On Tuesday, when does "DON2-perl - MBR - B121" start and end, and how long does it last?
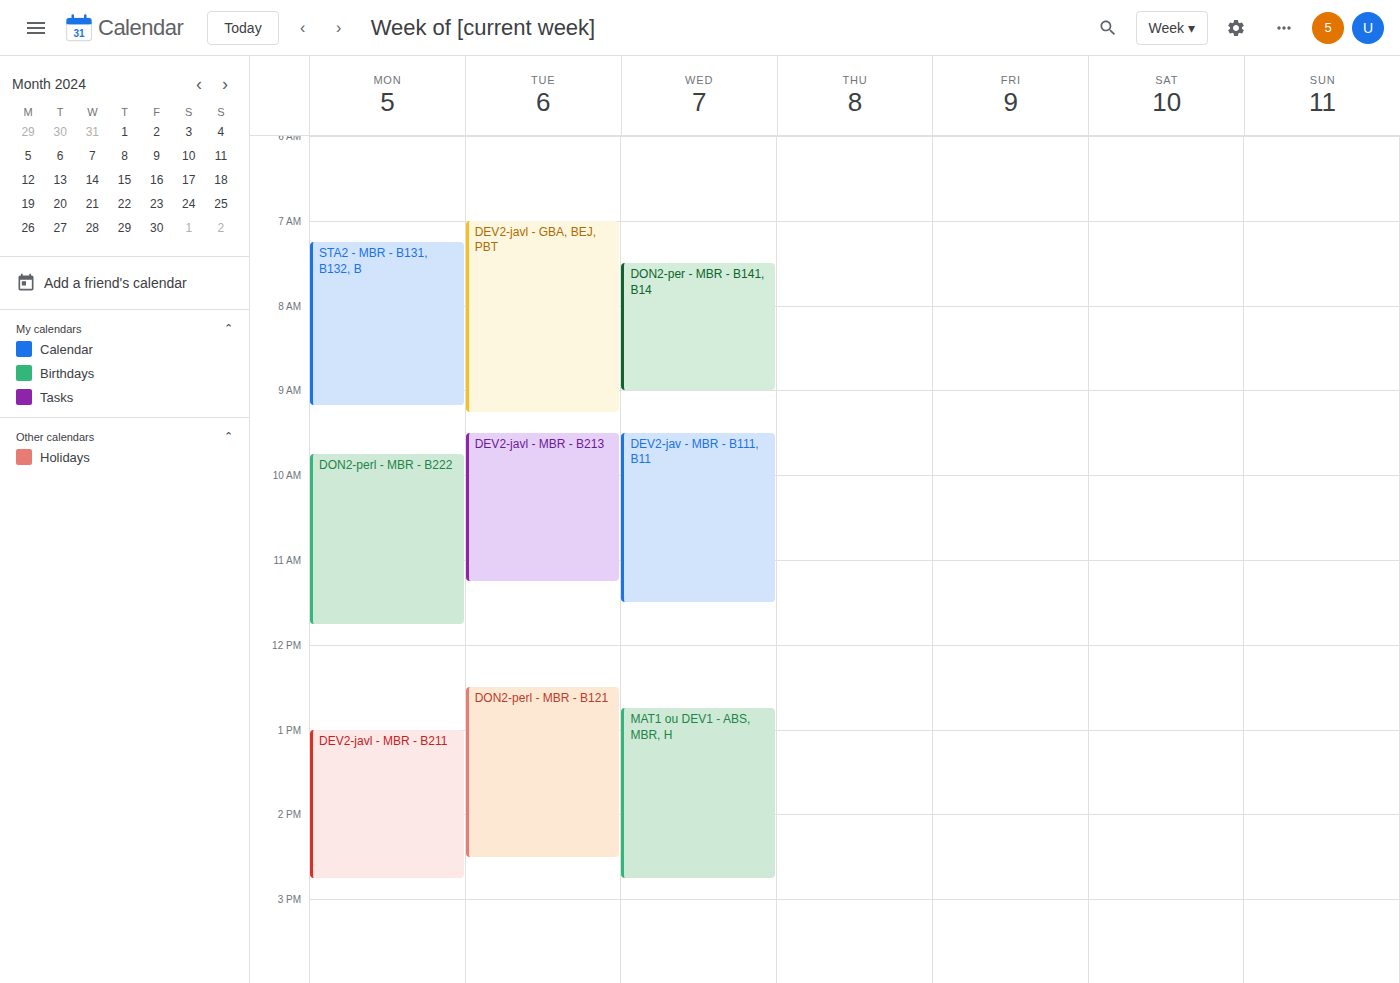
12:30 PM to 2:30 PM, 2 hours